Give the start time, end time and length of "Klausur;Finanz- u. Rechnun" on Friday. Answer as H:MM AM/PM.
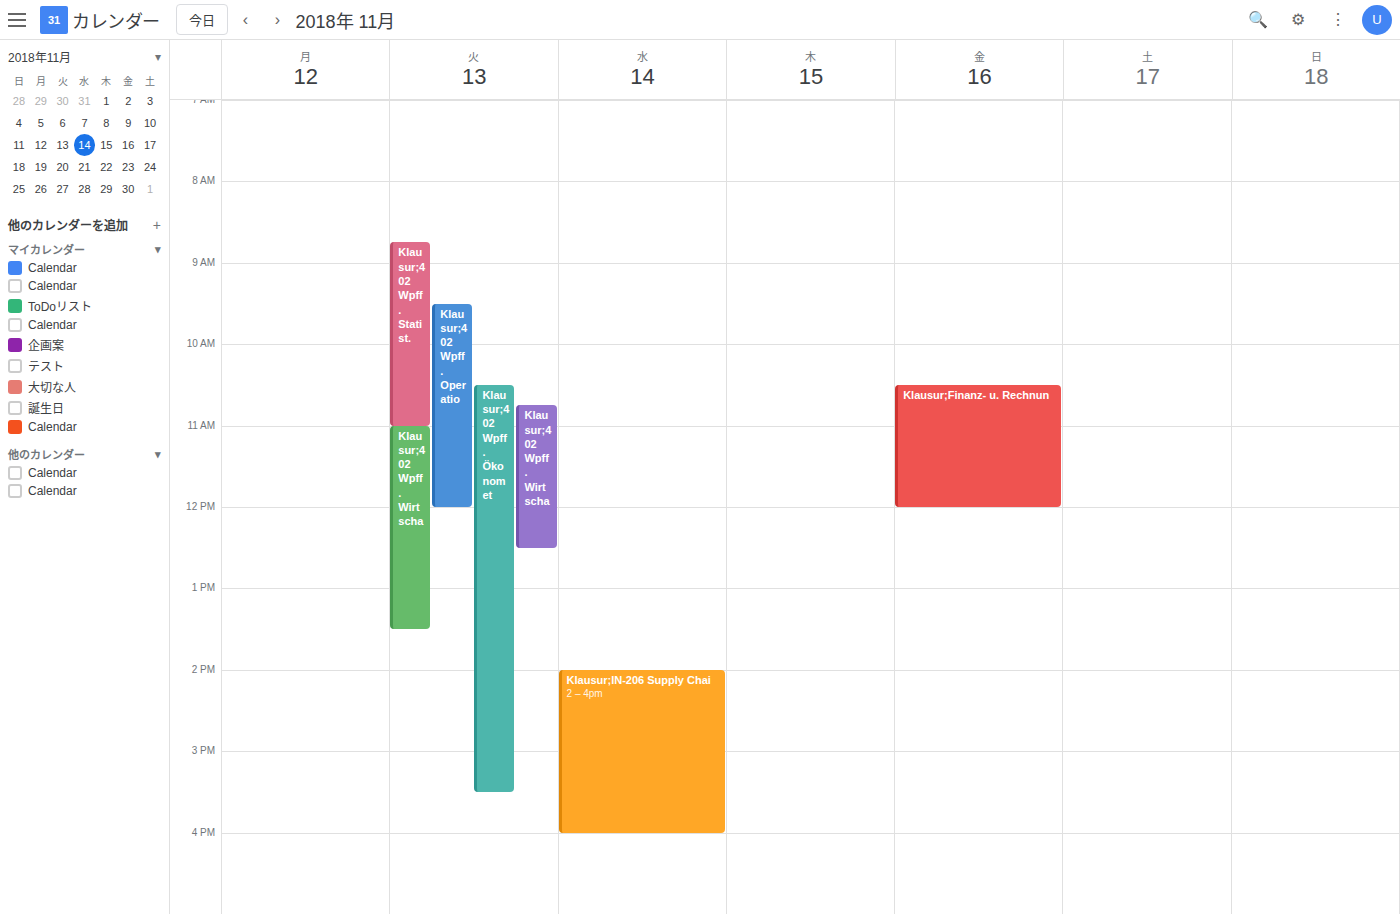
10:30 AM to 12:00 PM, 1 hour 30 minutes